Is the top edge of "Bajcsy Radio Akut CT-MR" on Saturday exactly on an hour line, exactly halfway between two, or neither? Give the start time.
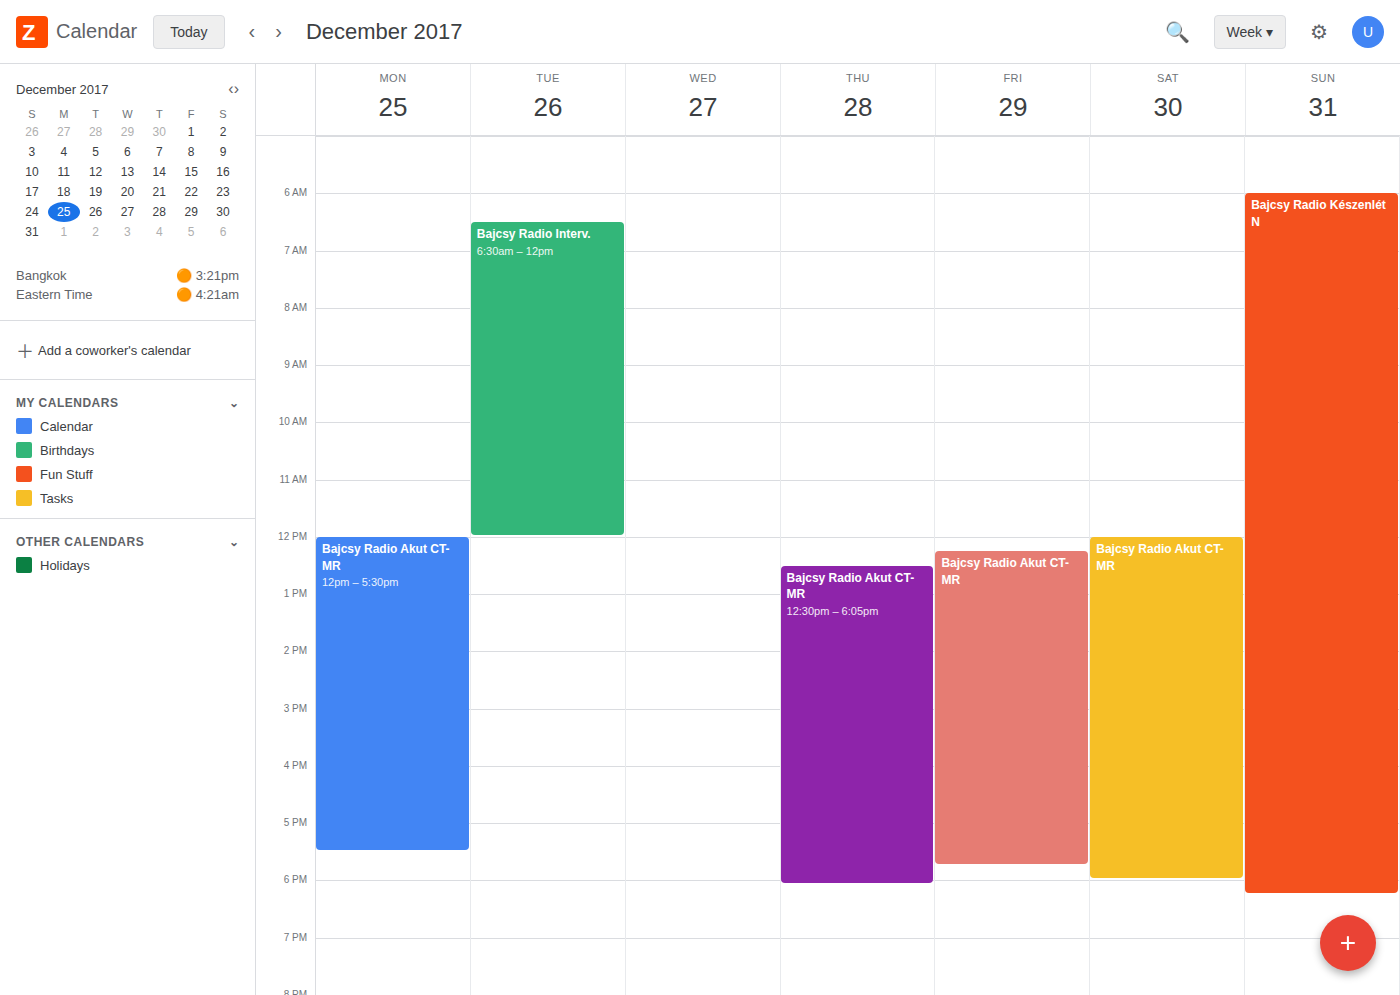
12:00 PM -- exactly on the 12 PM line.